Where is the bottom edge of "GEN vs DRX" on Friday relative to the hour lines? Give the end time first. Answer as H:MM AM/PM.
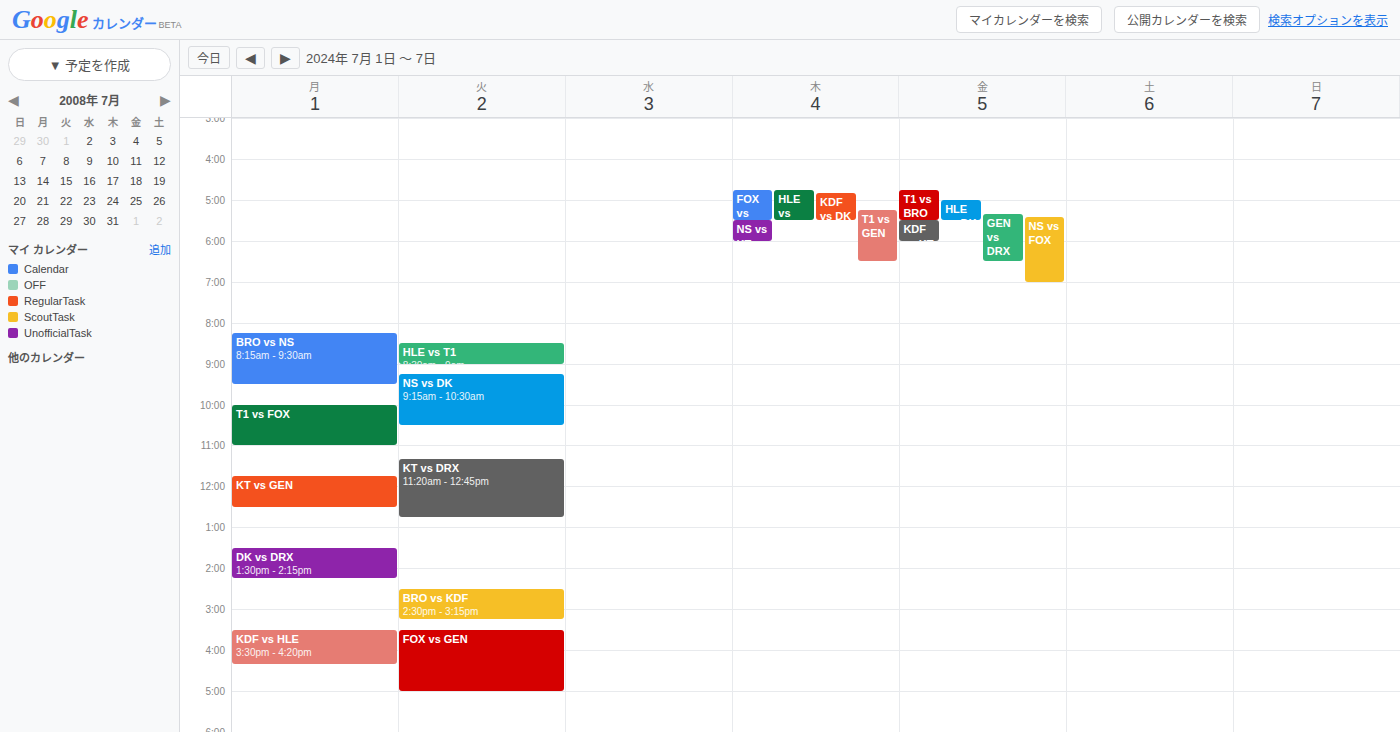
6:30 AM -- halfway between the 6 AM and 7 AM lines.